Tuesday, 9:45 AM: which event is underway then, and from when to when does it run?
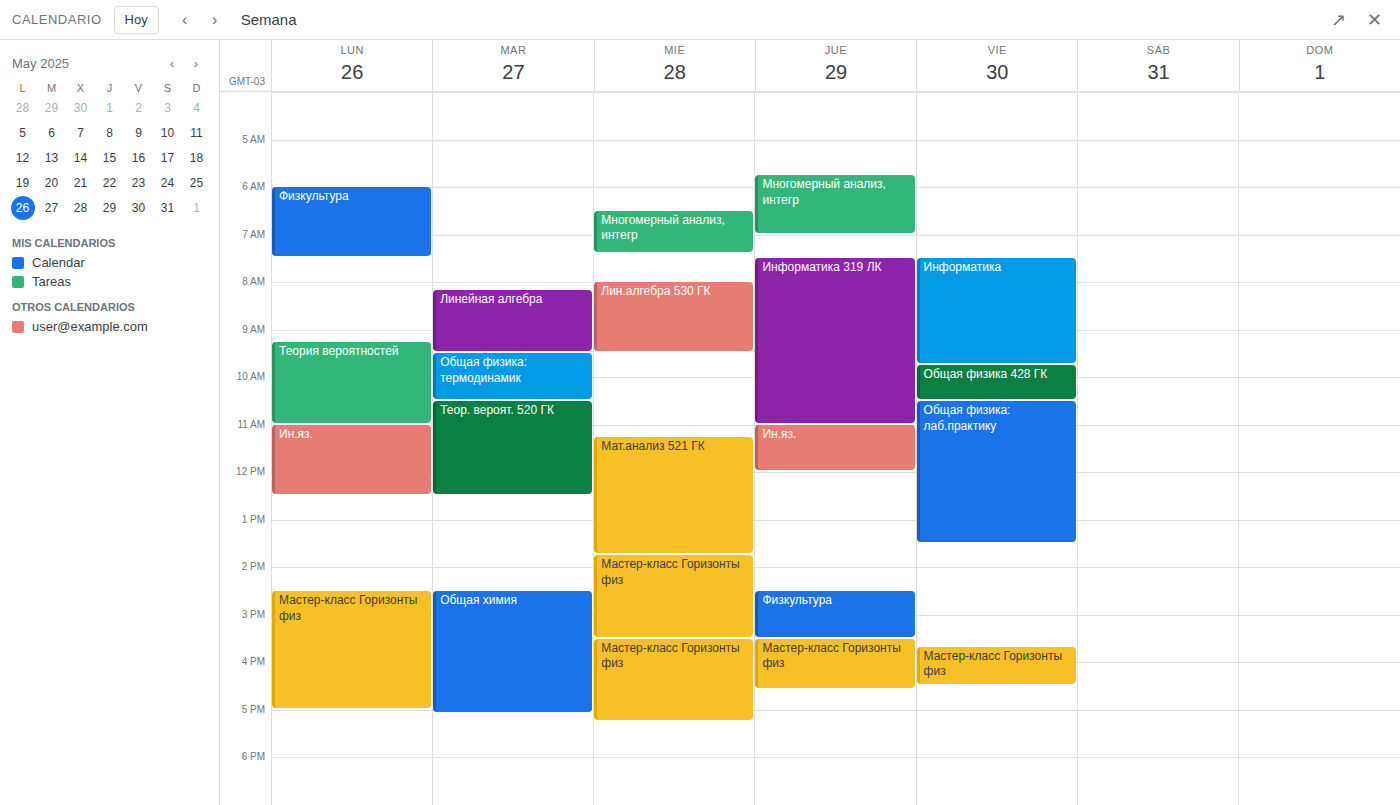
"Общая физика: термодинамик", 9:30 AM to 10:30 AM